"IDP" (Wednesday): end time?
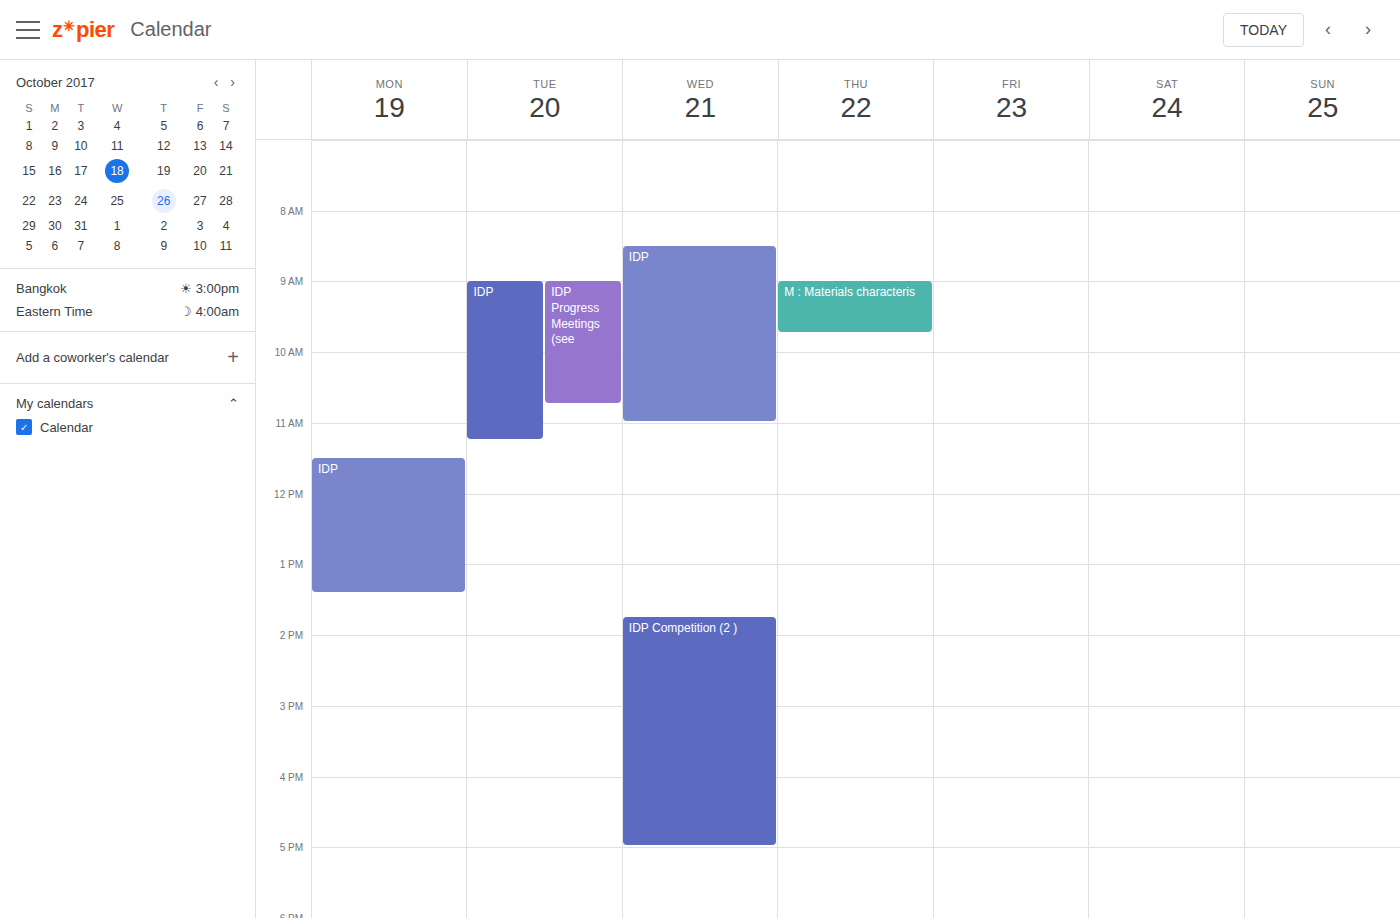
11:00 AM